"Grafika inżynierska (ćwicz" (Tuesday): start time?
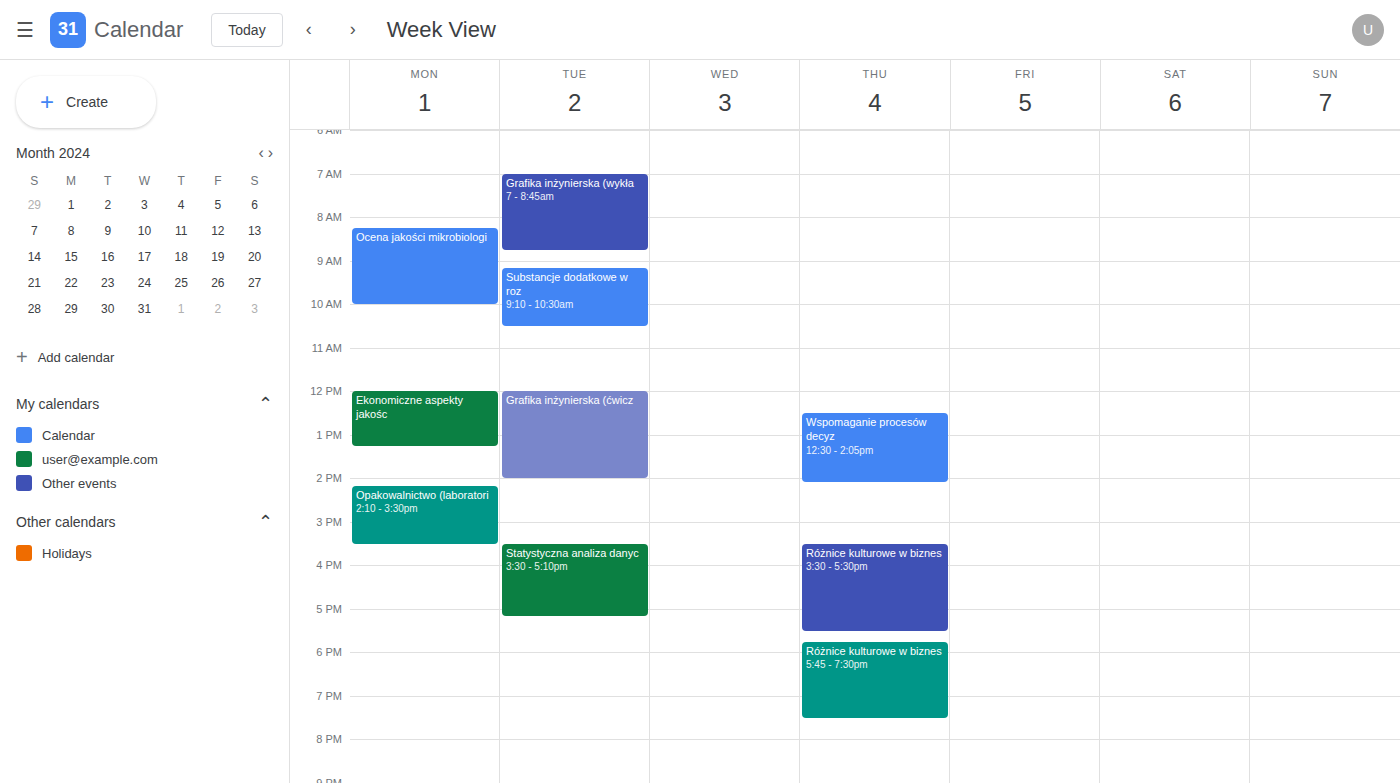
12:00 PM